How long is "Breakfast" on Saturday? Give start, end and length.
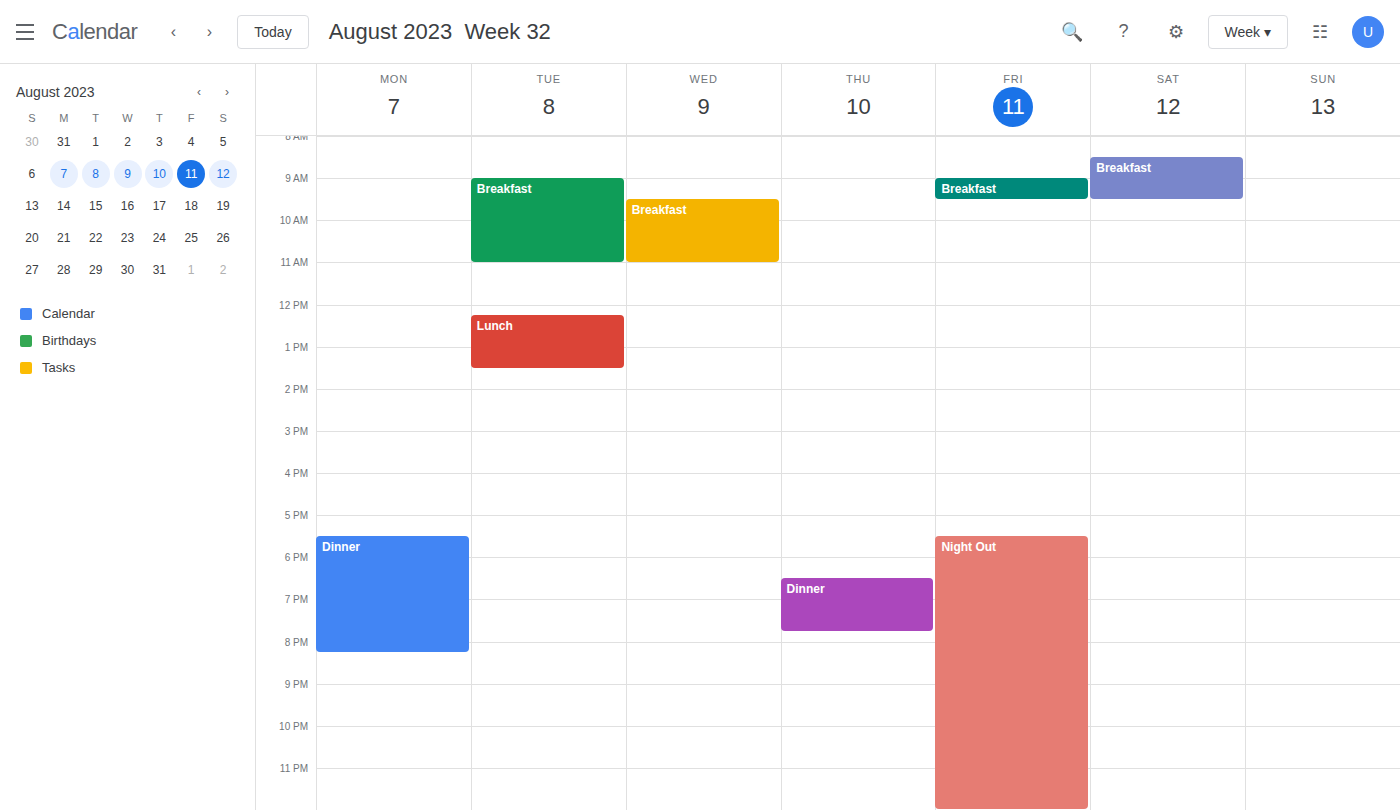
8:30 AM to 9:30 AM, 1 hour